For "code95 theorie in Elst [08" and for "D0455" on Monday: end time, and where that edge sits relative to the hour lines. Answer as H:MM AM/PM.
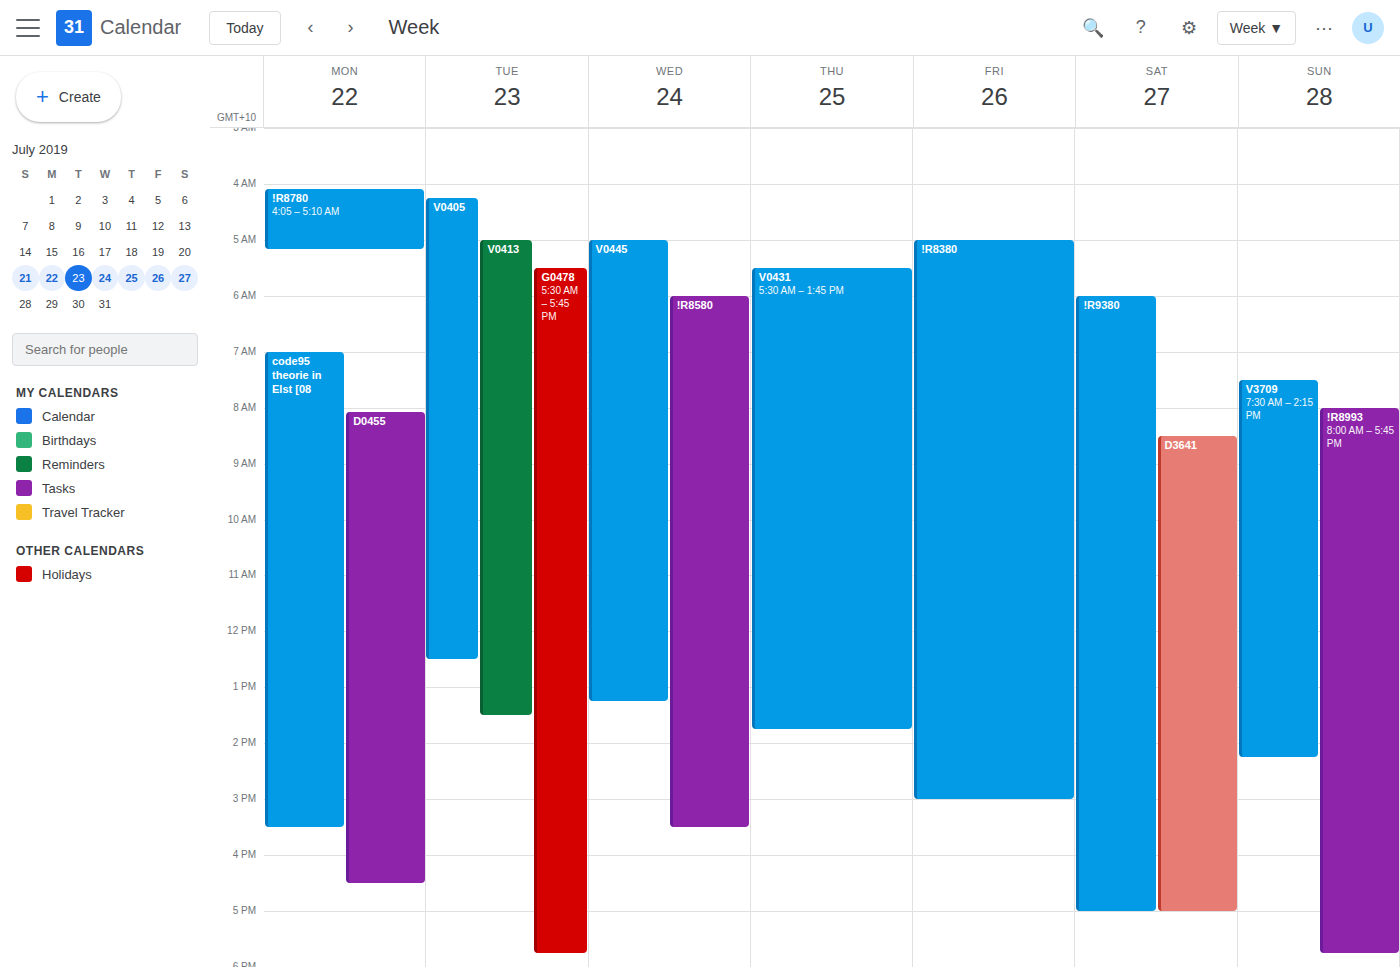
"code95 theorie in Elst [08": 3:30 PM, halfway between the 3 PM and 4 PM lines. "D0455": 4:30 PM, halfway between the 4 PM and 5 PM lines.